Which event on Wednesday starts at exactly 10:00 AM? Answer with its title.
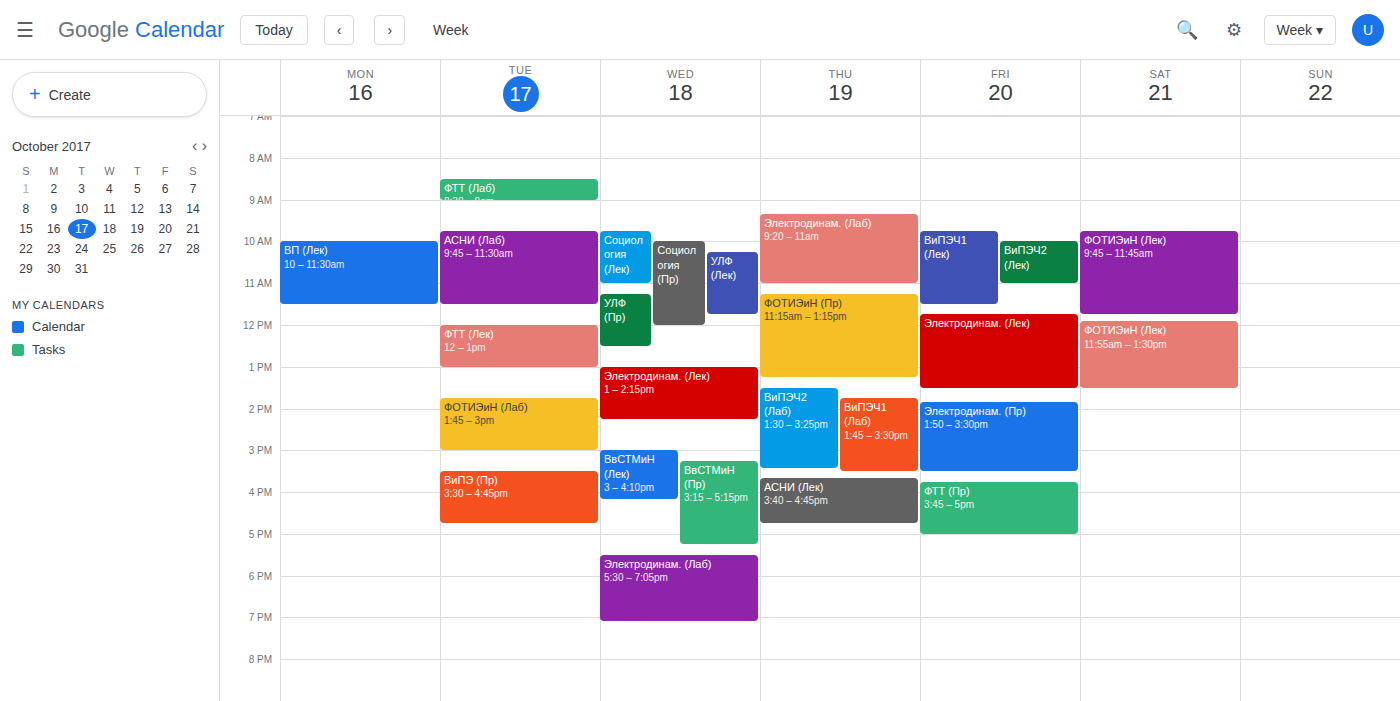
"Социология (Пр)"